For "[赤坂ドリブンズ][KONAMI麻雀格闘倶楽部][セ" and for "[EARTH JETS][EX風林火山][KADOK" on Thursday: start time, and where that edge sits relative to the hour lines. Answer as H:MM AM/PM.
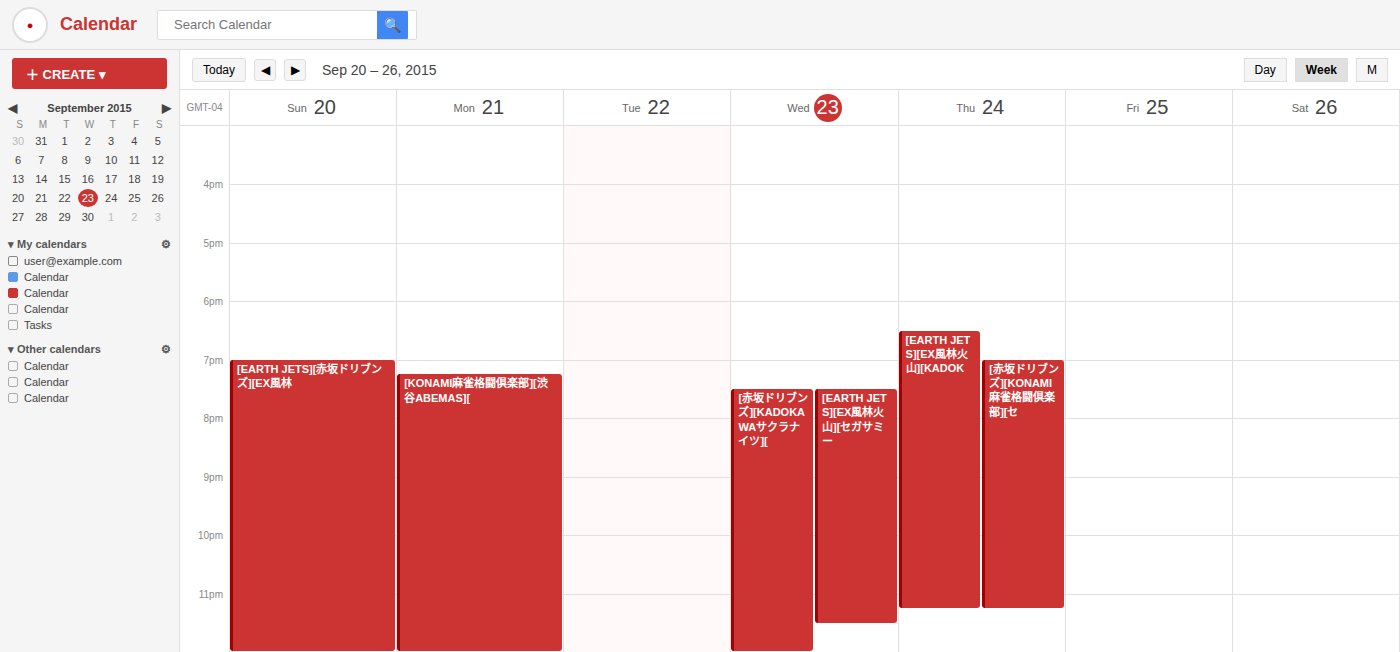
"[赤坂ドリブンズ][KONAMI麻雀格闘倶楽部][セ": 7:00 PM, exactly on the 7 PM line. "[EARTH JETS][EX風林火山][KADOK": 6:30 PM, halfway between the 6 PM and 7 PM lines.